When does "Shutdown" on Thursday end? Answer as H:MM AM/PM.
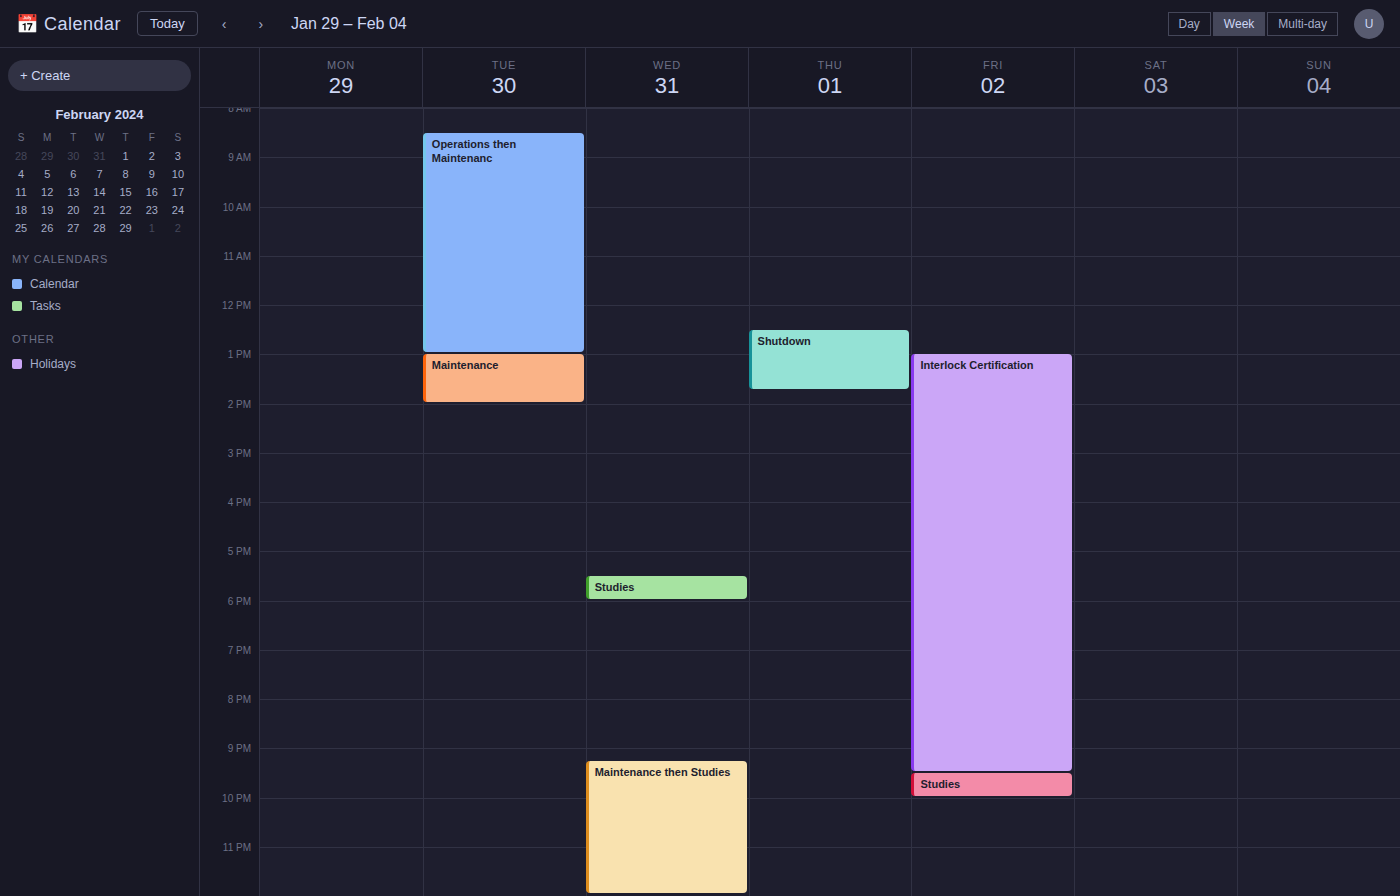
1:45 PM